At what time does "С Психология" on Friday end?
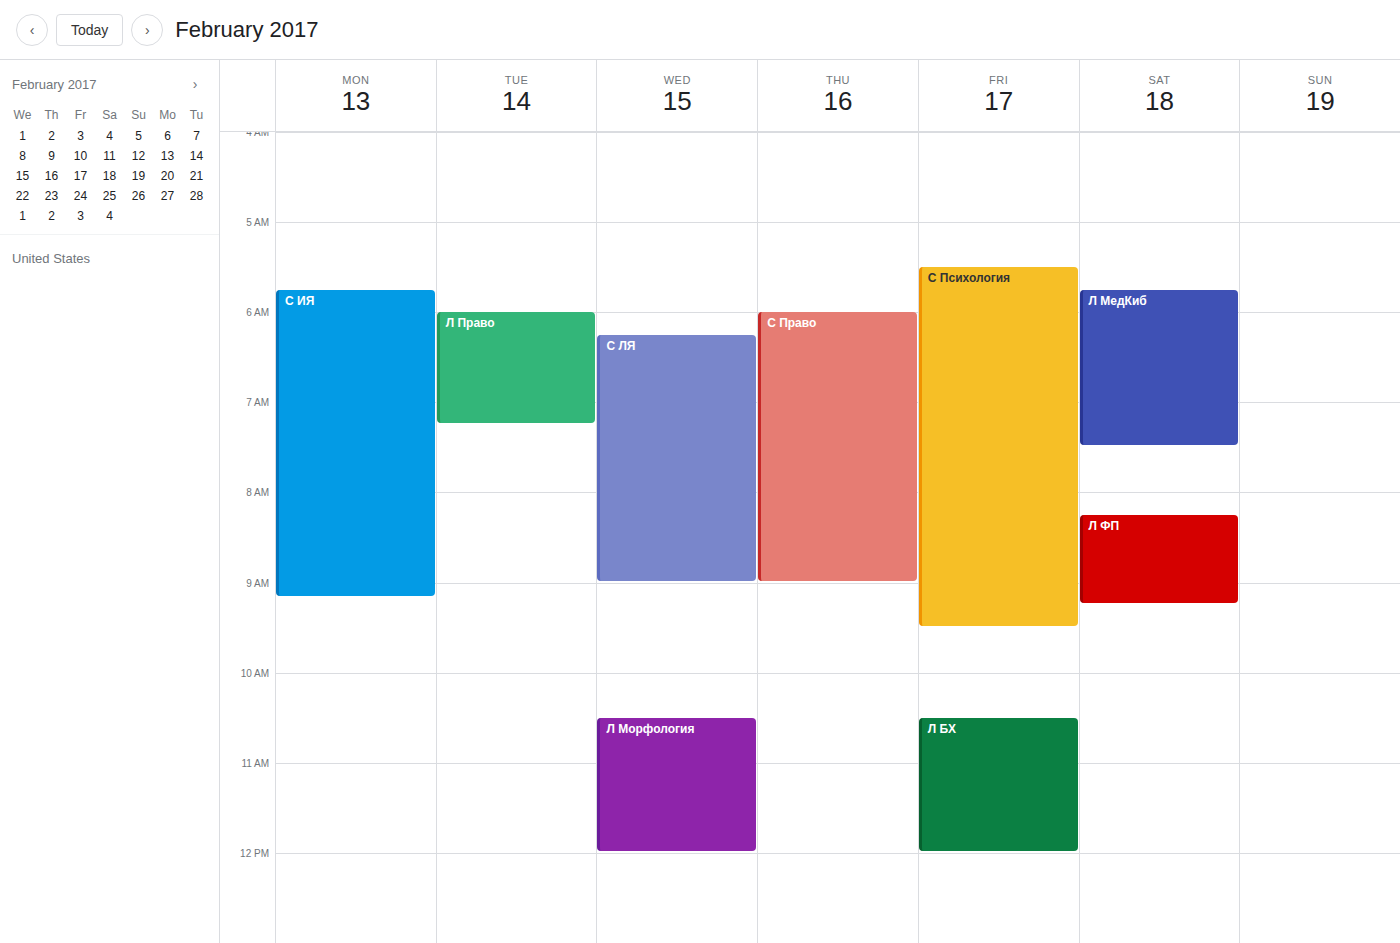
9:30 AM